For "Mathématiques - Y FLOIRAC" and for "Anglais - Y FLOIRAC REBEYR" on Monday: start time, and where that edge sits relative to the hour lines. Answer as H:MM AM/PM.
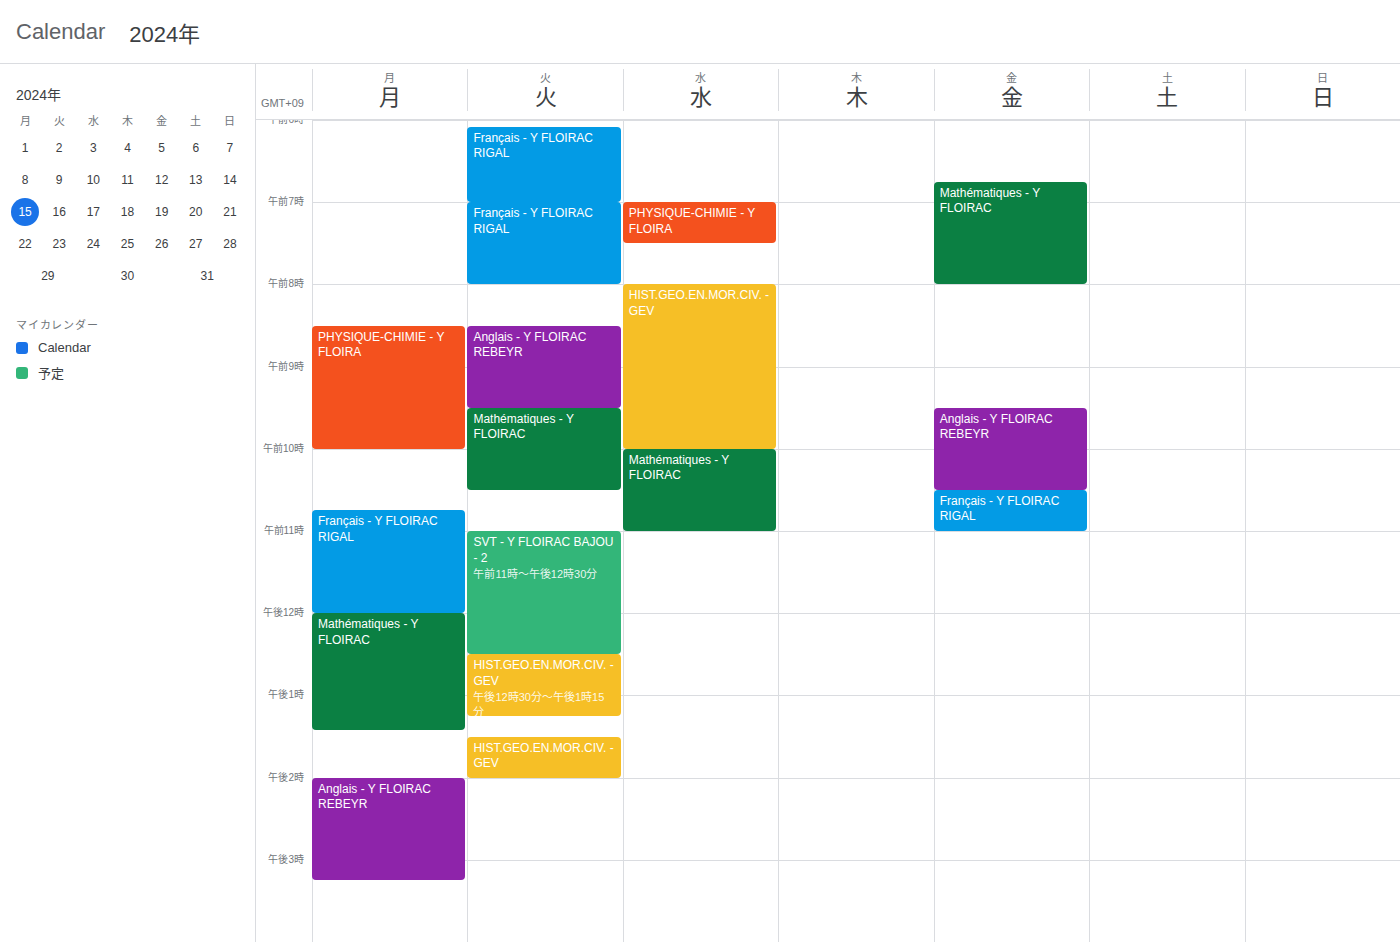
"Mathématiques - Y FLOIRAC": 12:00 PM, exactly on the 12 PM line. "Anglais - Y FLOIRAC REBEYR": 2:00 PM, exactly on the 2 PM line.